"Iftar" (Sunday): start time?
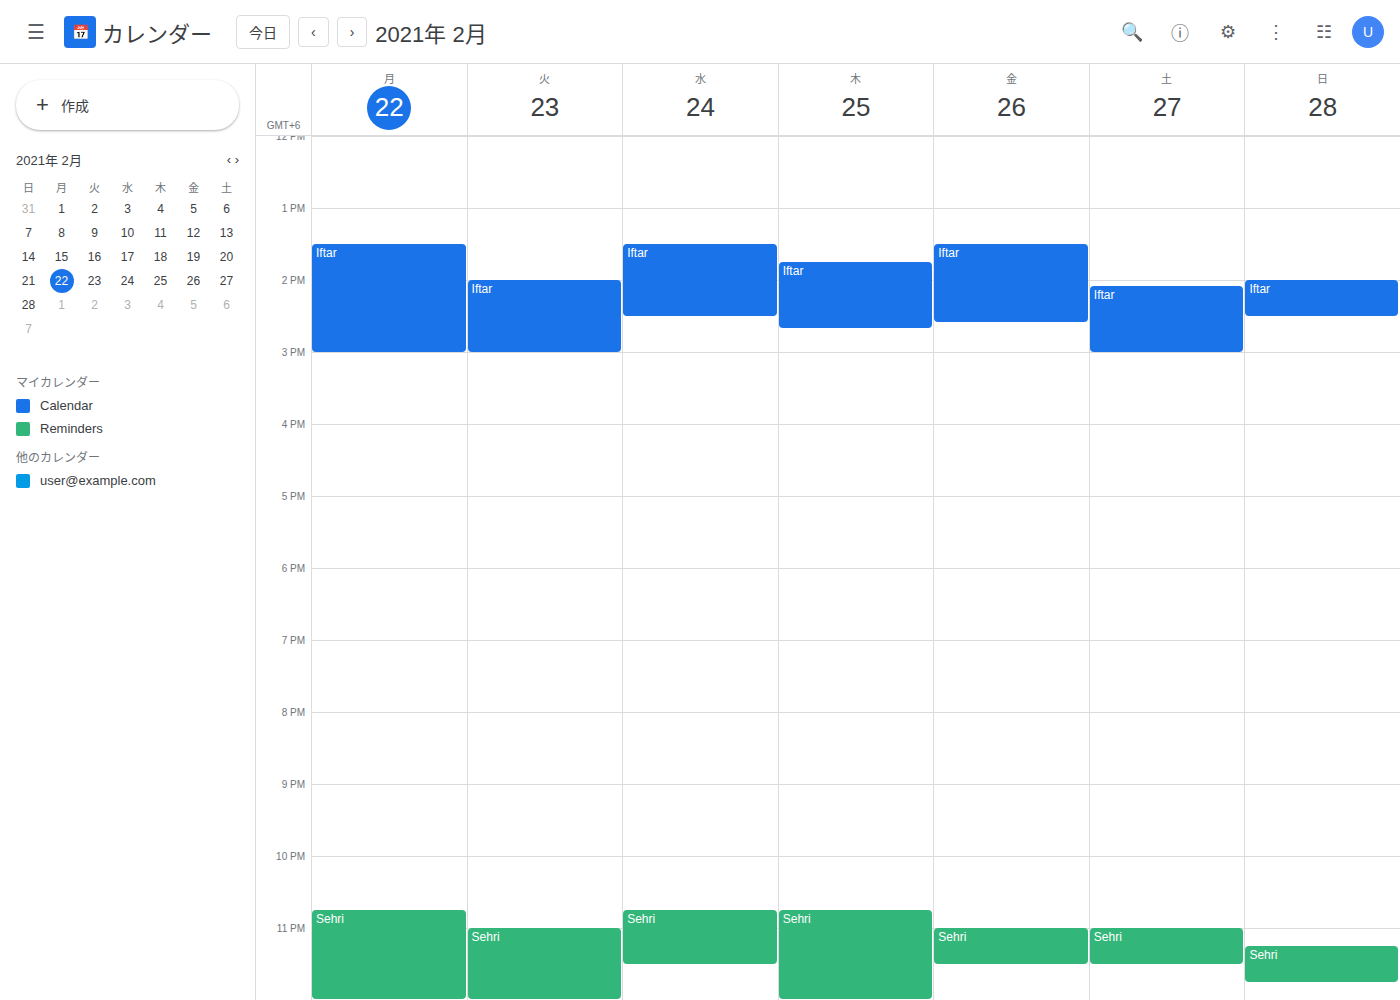
2:00 PM